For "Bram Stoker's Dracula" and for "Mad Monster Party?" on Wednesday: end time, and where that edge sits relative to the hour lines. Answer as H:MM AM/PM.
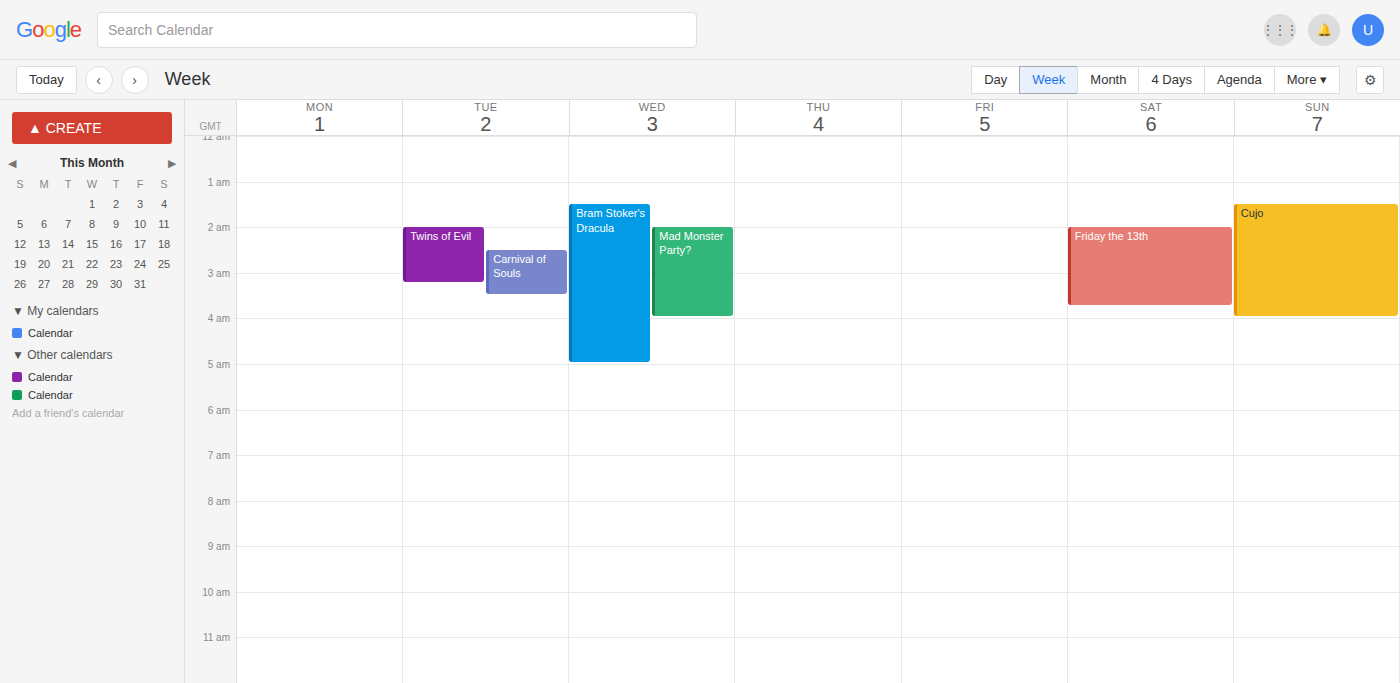
"Bram Stoker's Dracula": 5:00 AM, exactly on the 5 AM line. "Mad Monster Party?": 4:00 AM, exactly on the 4 AM line.